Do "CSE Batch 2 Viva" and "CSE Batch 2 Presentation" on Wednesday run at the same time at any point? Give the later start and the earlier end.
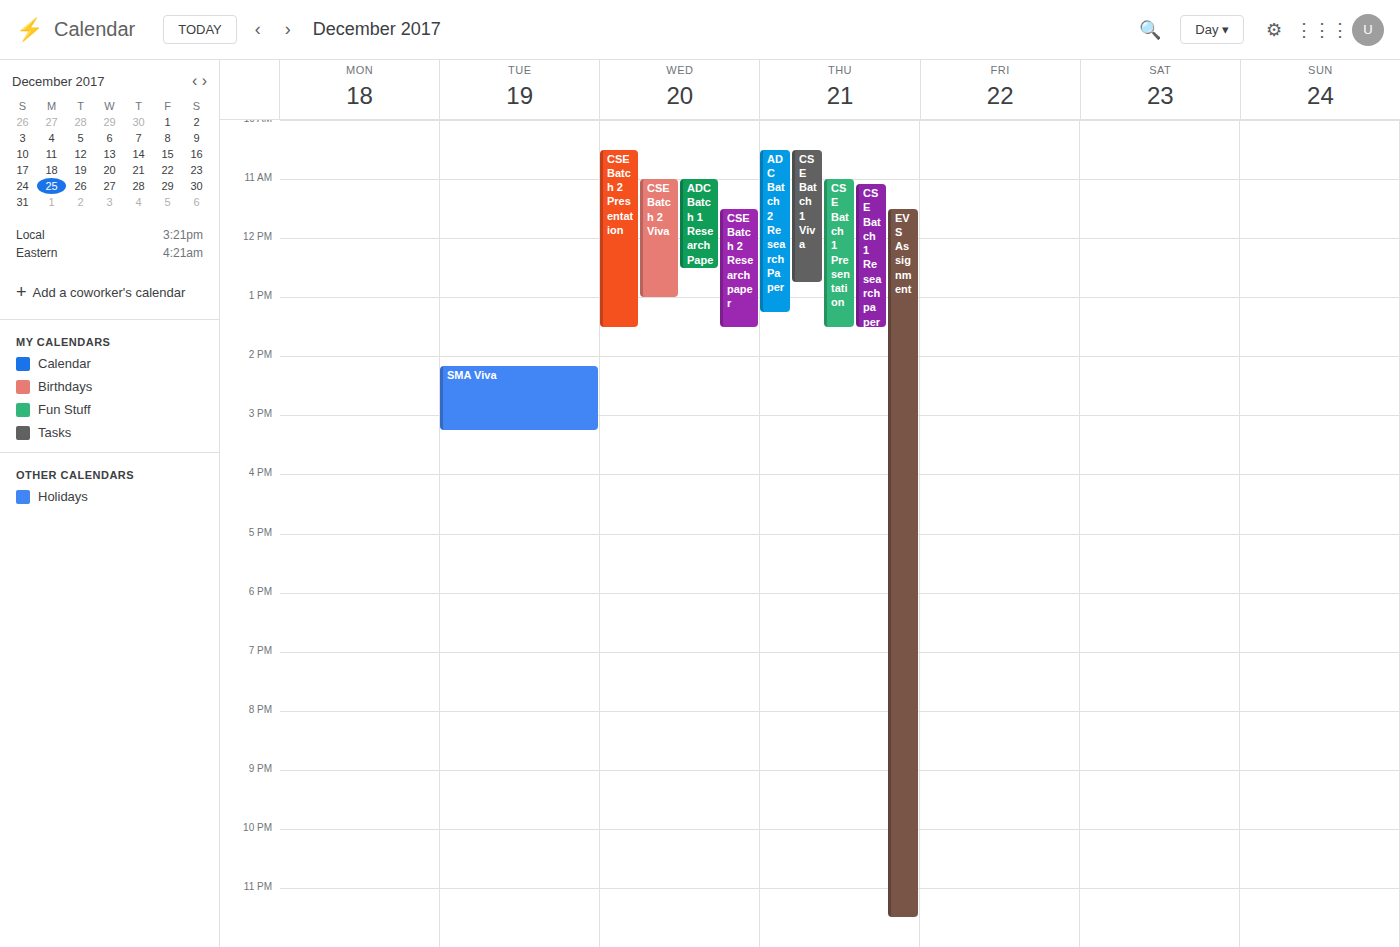
"CSE Batch 2 Viva" runs 11:00 AM to 1:00 PM, inside "CSE Batch 2 Presentation" -- they overlap.